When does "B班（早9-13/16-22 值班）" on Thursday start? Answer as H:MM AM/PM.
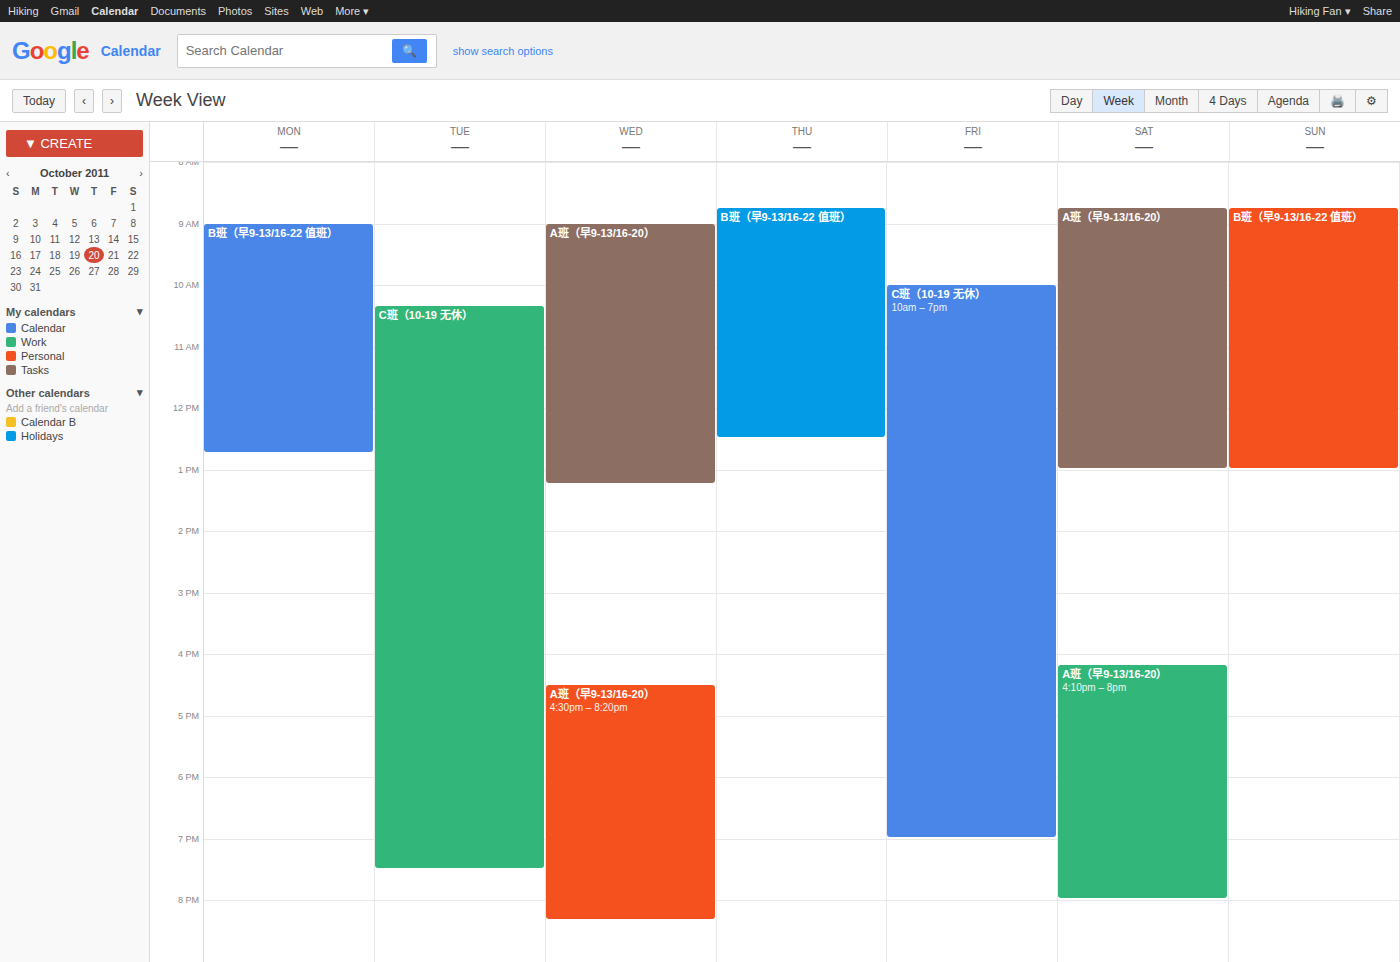
8:45 AM